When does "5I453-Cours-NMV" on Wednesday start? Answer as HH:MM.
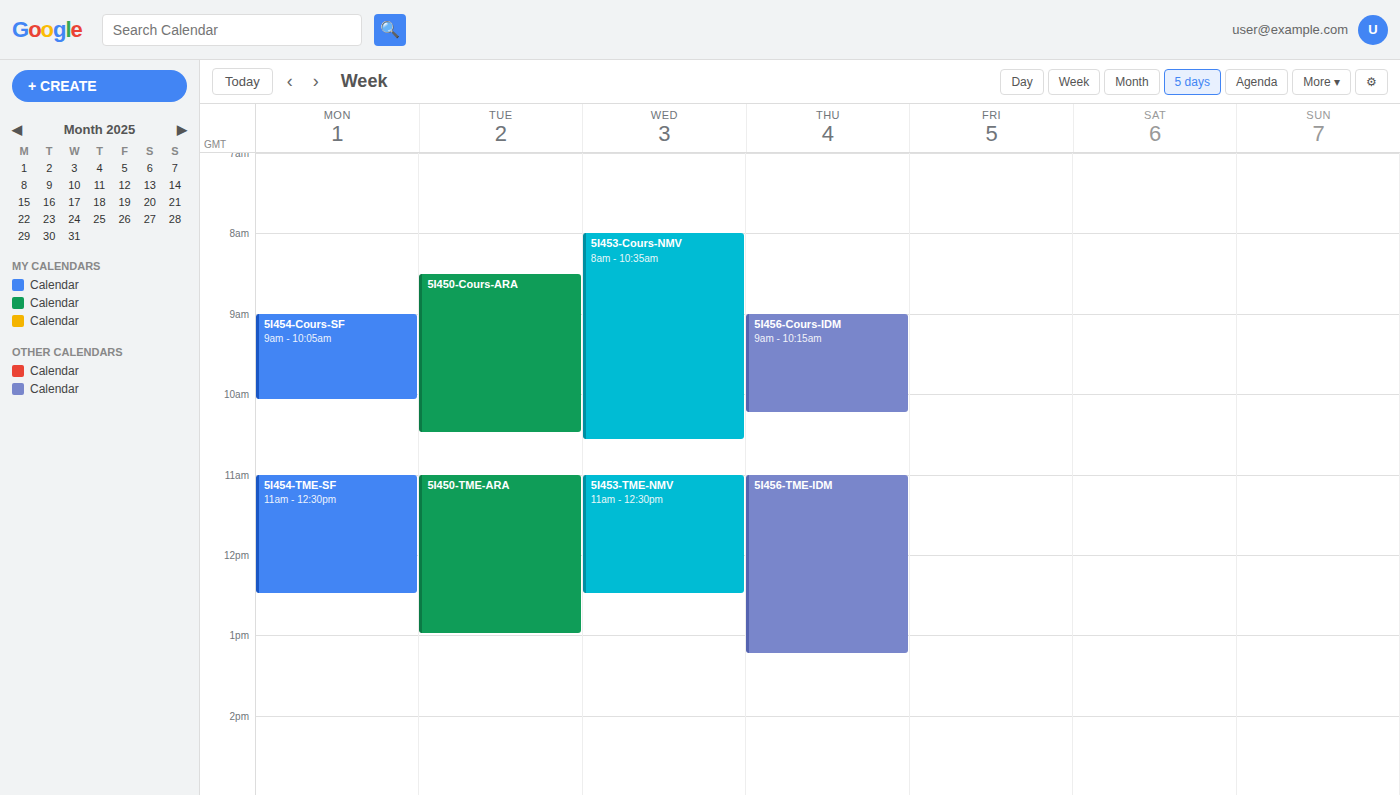
08:00